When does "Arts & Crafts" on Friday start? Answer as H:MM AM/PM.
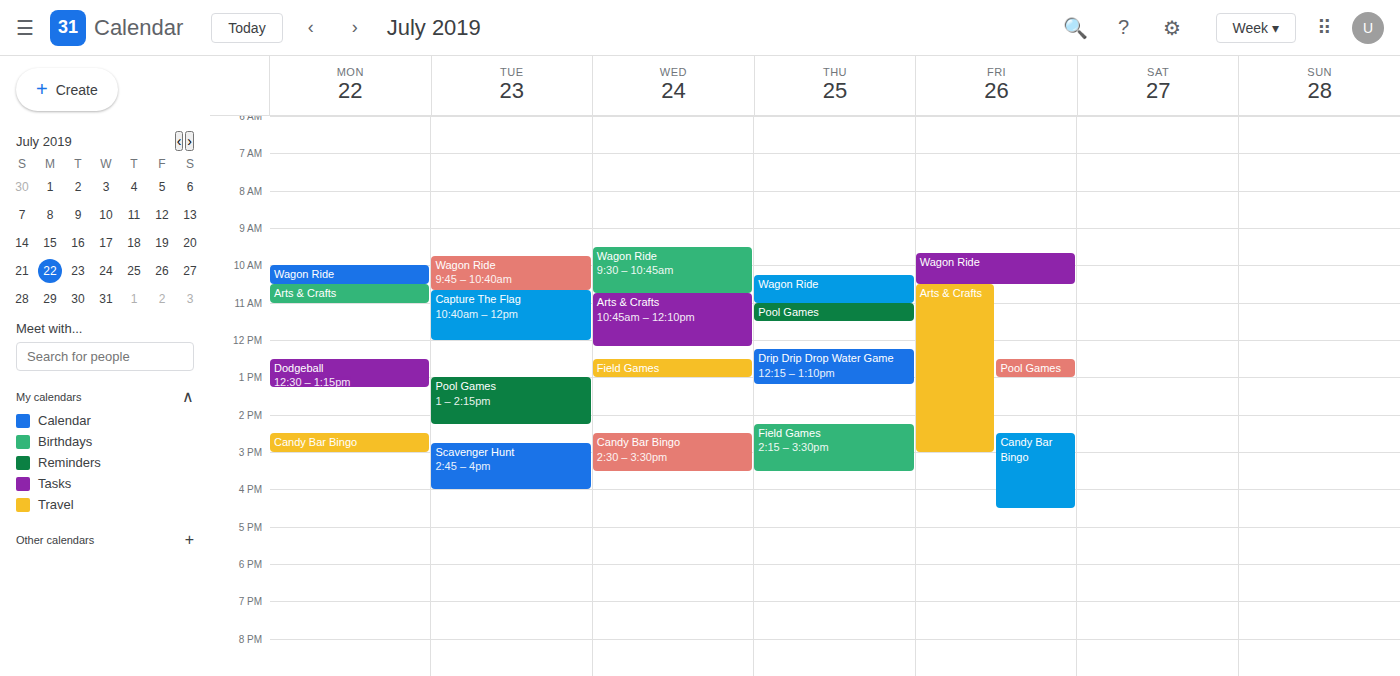
10:30 AM